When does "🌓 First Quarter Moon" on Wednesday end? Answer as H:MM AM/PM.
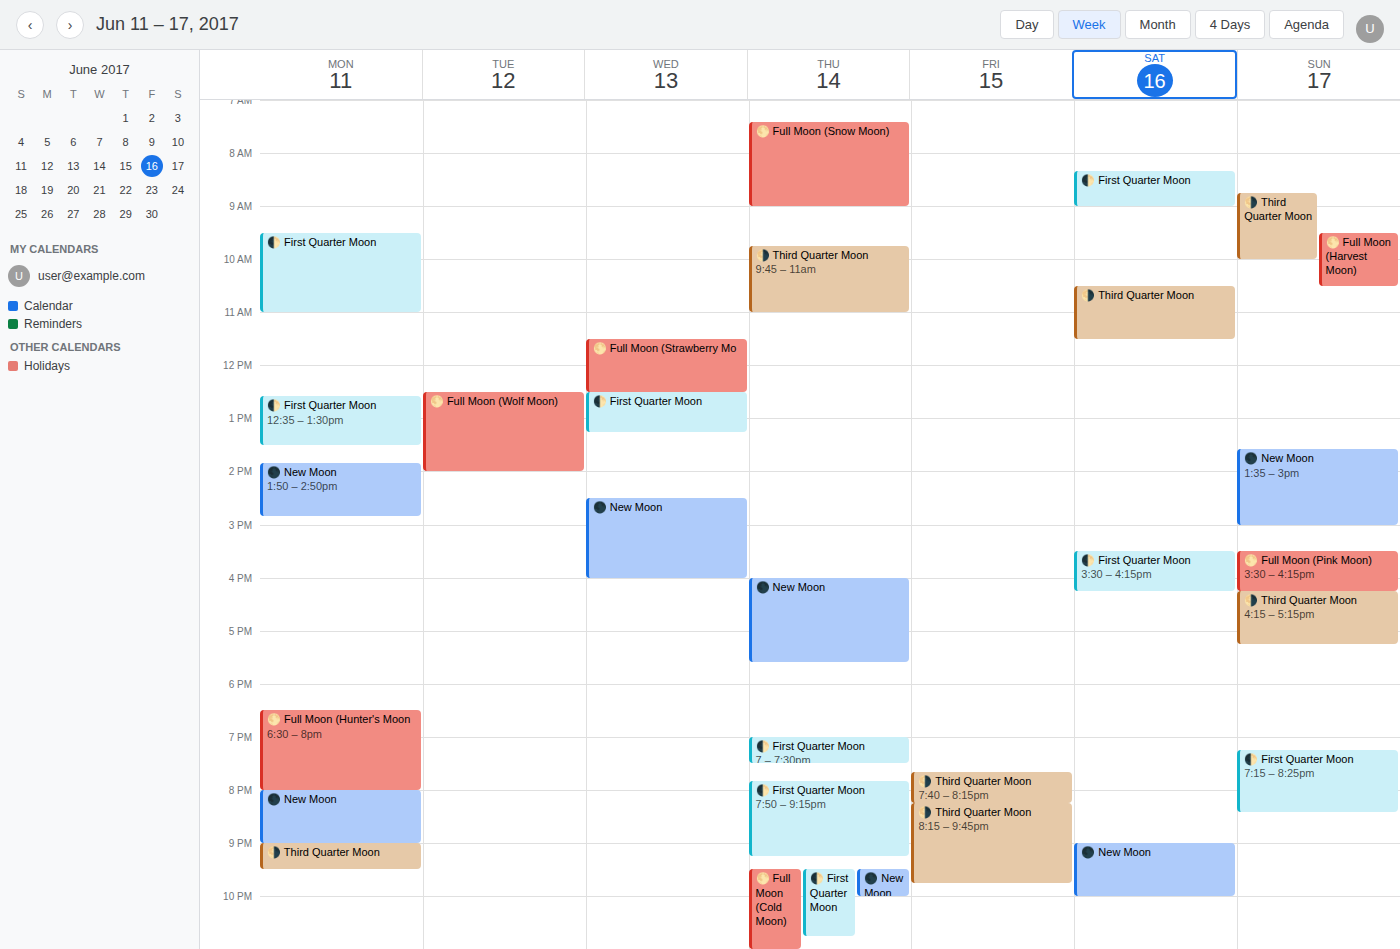
1:15 PM